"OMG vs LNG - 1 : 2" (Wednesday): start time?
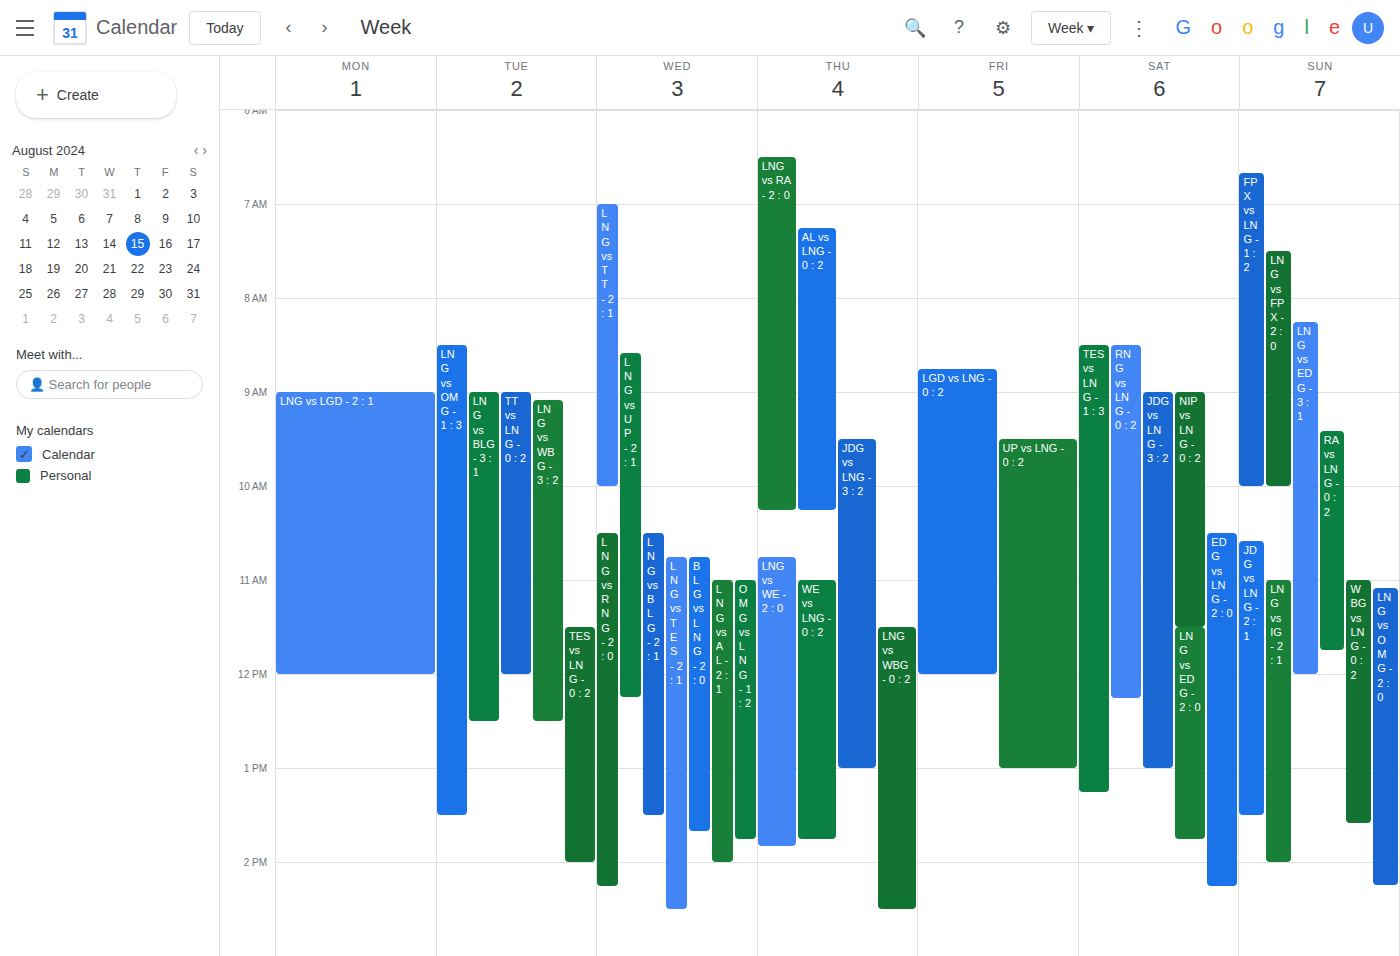
11:00 AM